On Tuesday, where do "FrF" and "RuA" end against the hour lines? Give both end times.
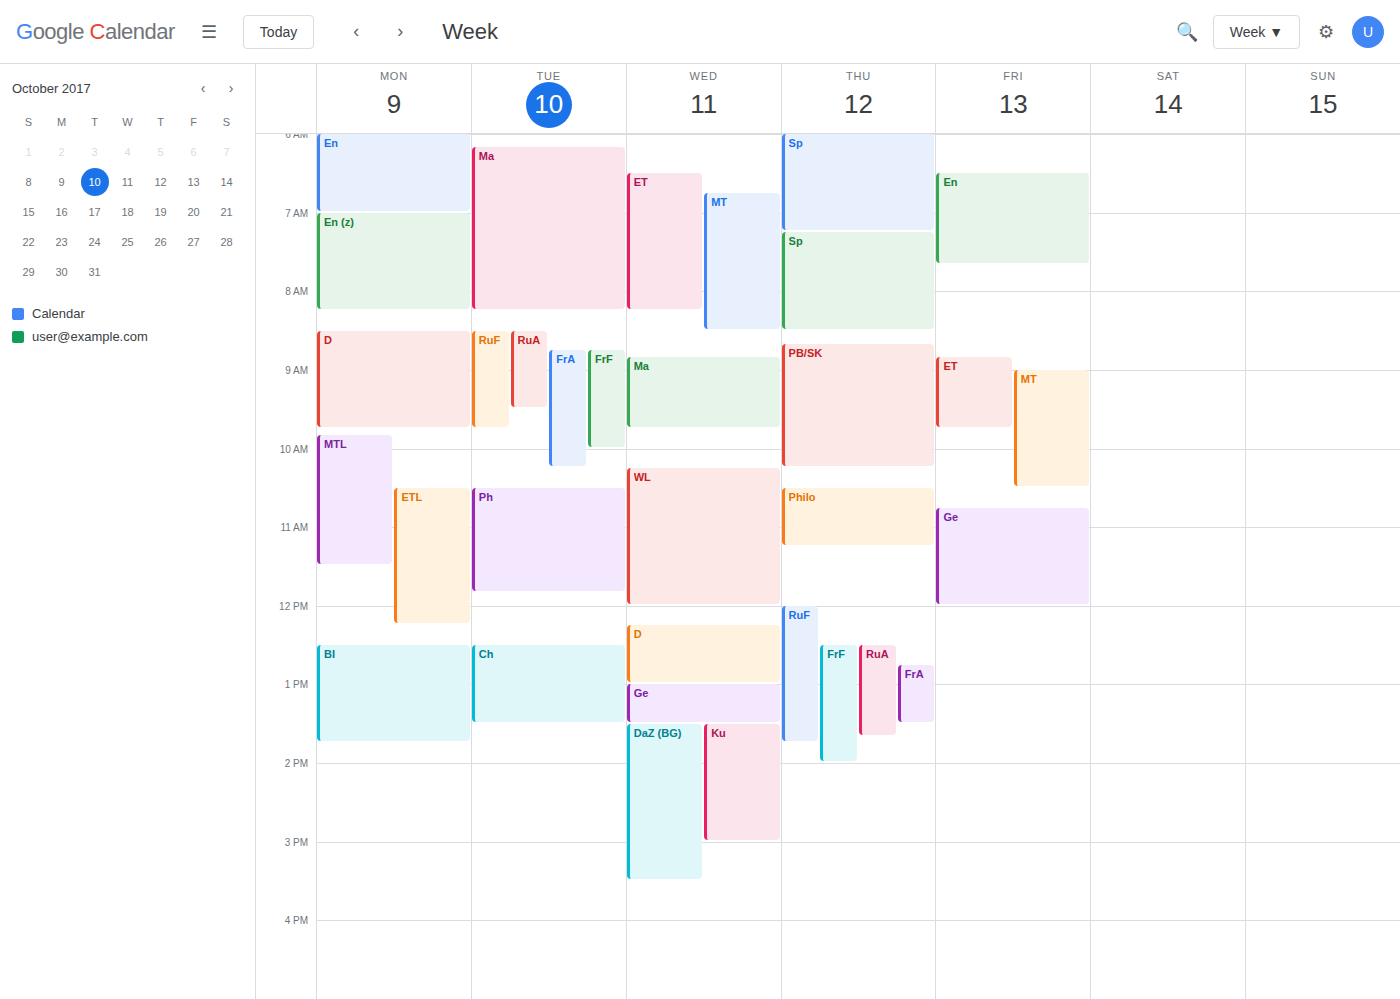
"FrF": 10:00 AM, exactly on the 10 AM line. "RuA": 9:30 AM, halfway between the 9 AM and 10 AM lines.